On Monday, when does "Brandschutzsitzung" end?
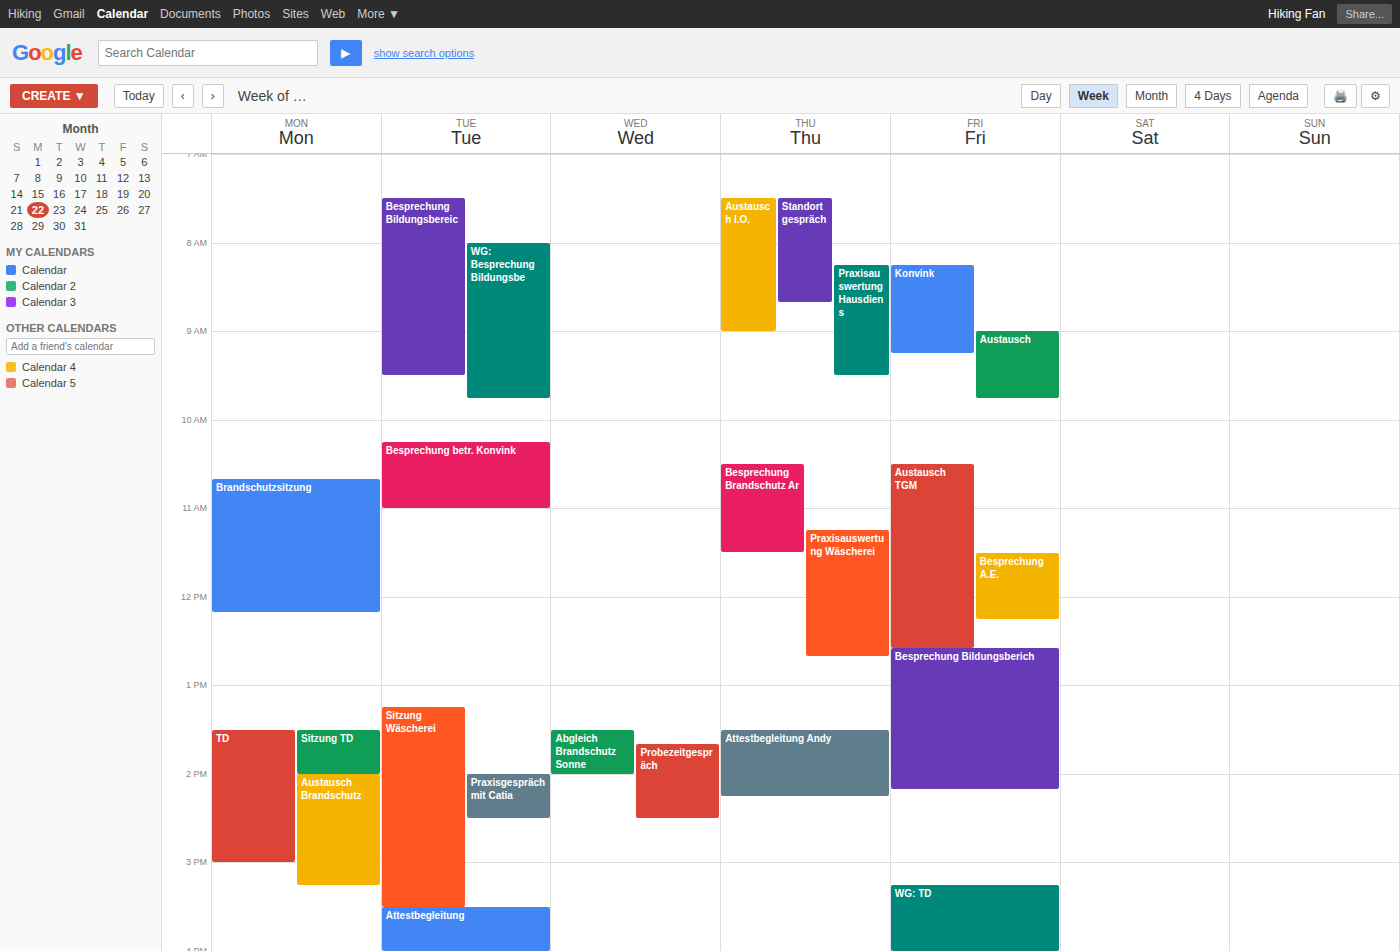
12:10